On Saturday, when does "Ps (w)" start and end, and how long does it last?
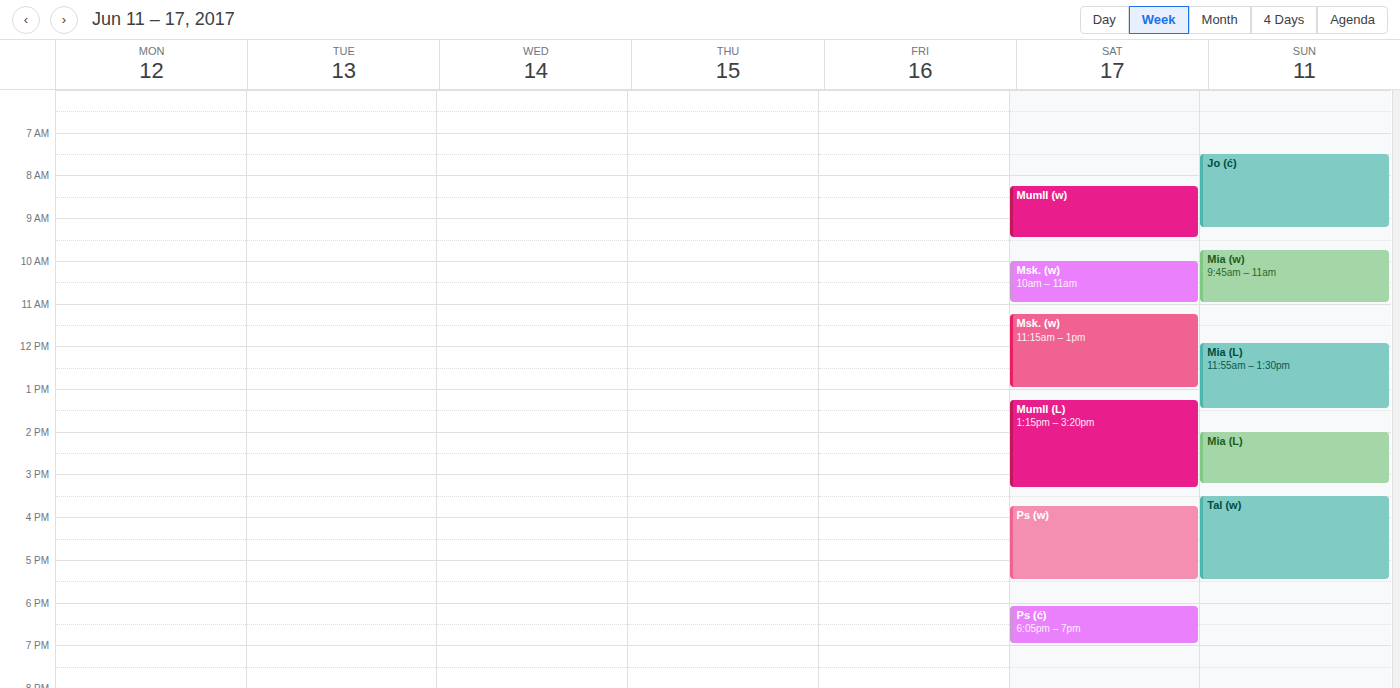
3:45 PM to 5:30 PM, 1 hour 45 minutes